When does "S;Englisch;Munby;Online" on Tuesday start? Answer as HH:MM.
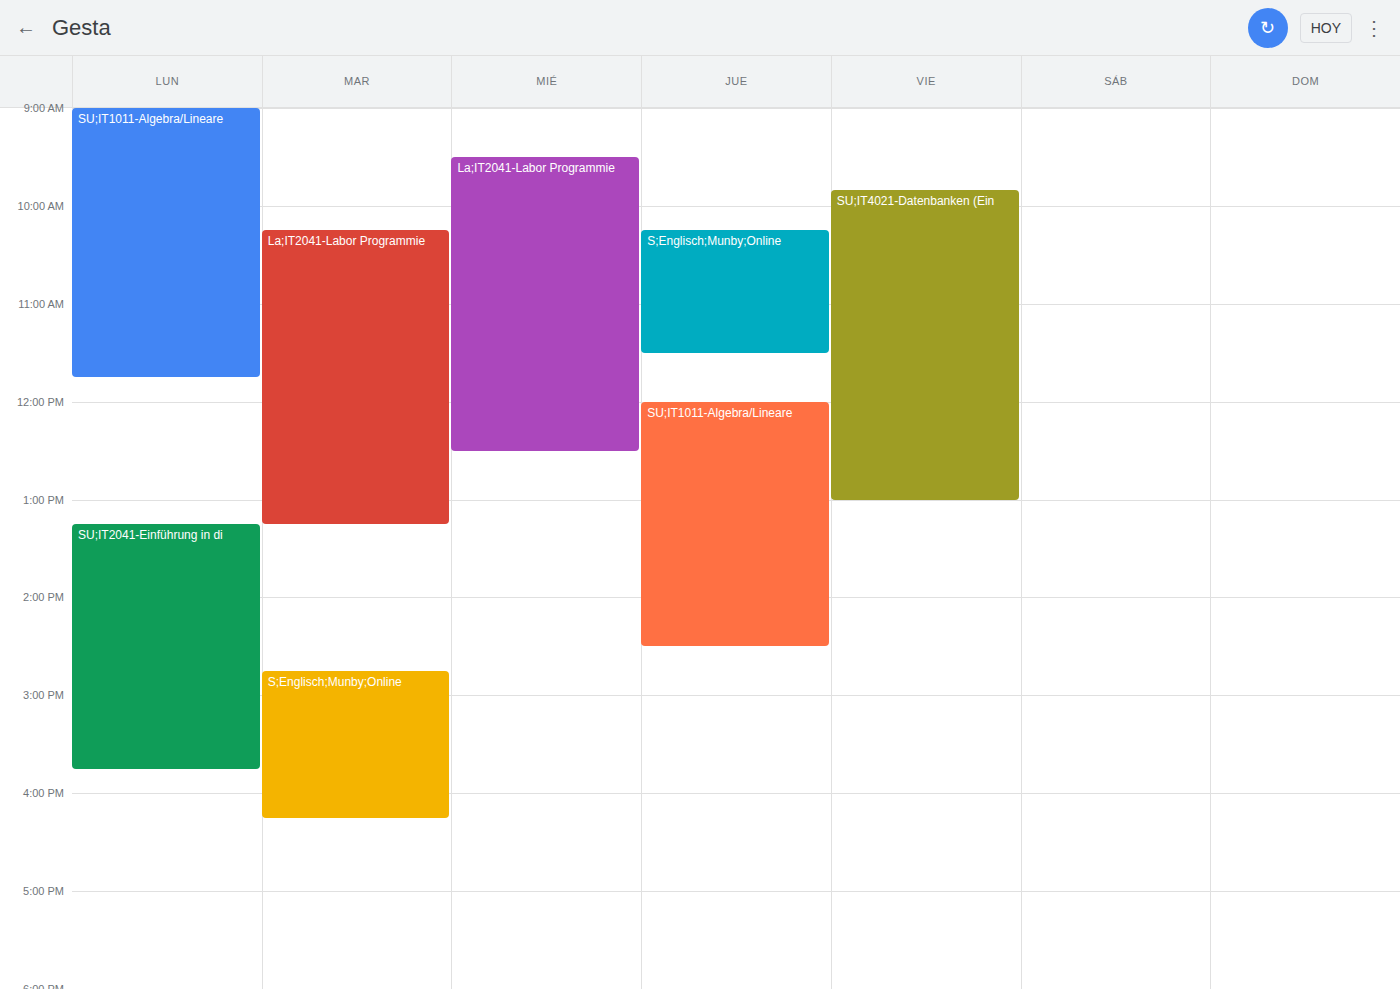
14:45